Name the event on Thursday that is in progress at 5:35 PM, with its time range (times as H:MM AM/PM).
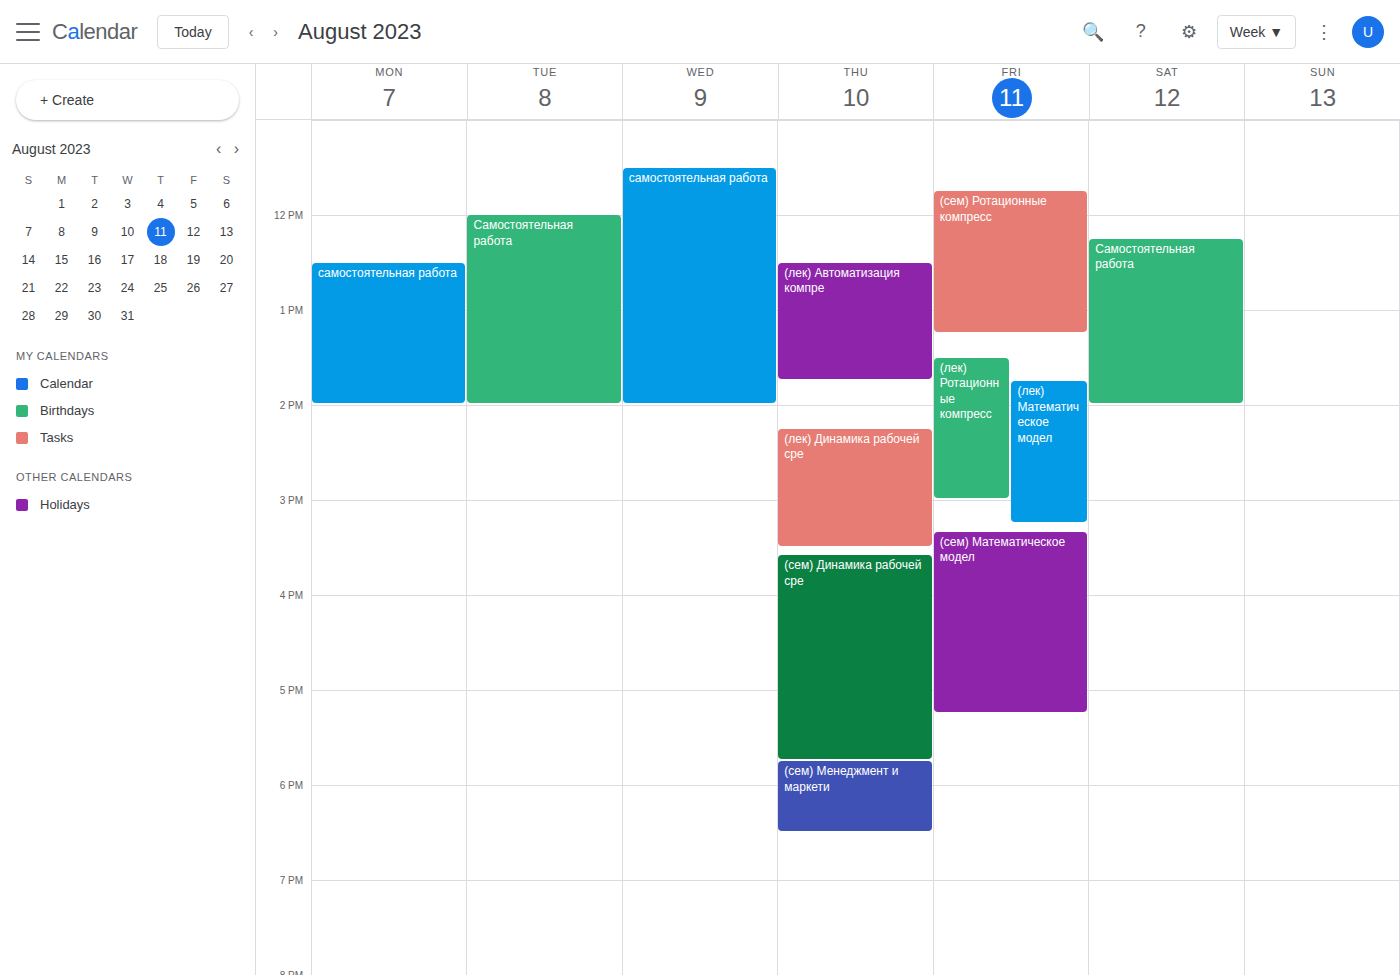
"(сем) Динамика рабочей сре", 3:35 PM to 5:45 PM